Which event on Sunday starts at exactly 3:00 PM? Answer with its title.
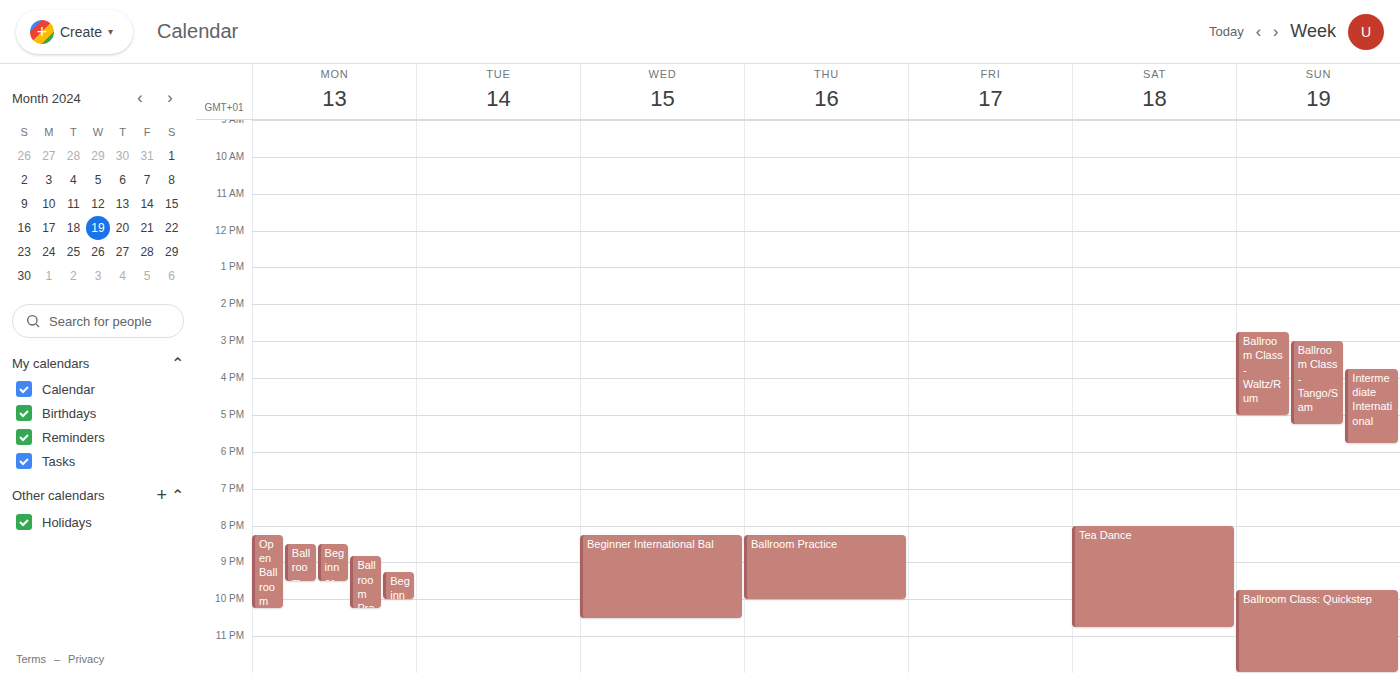
"Ballroom Class - Tango/Sam"